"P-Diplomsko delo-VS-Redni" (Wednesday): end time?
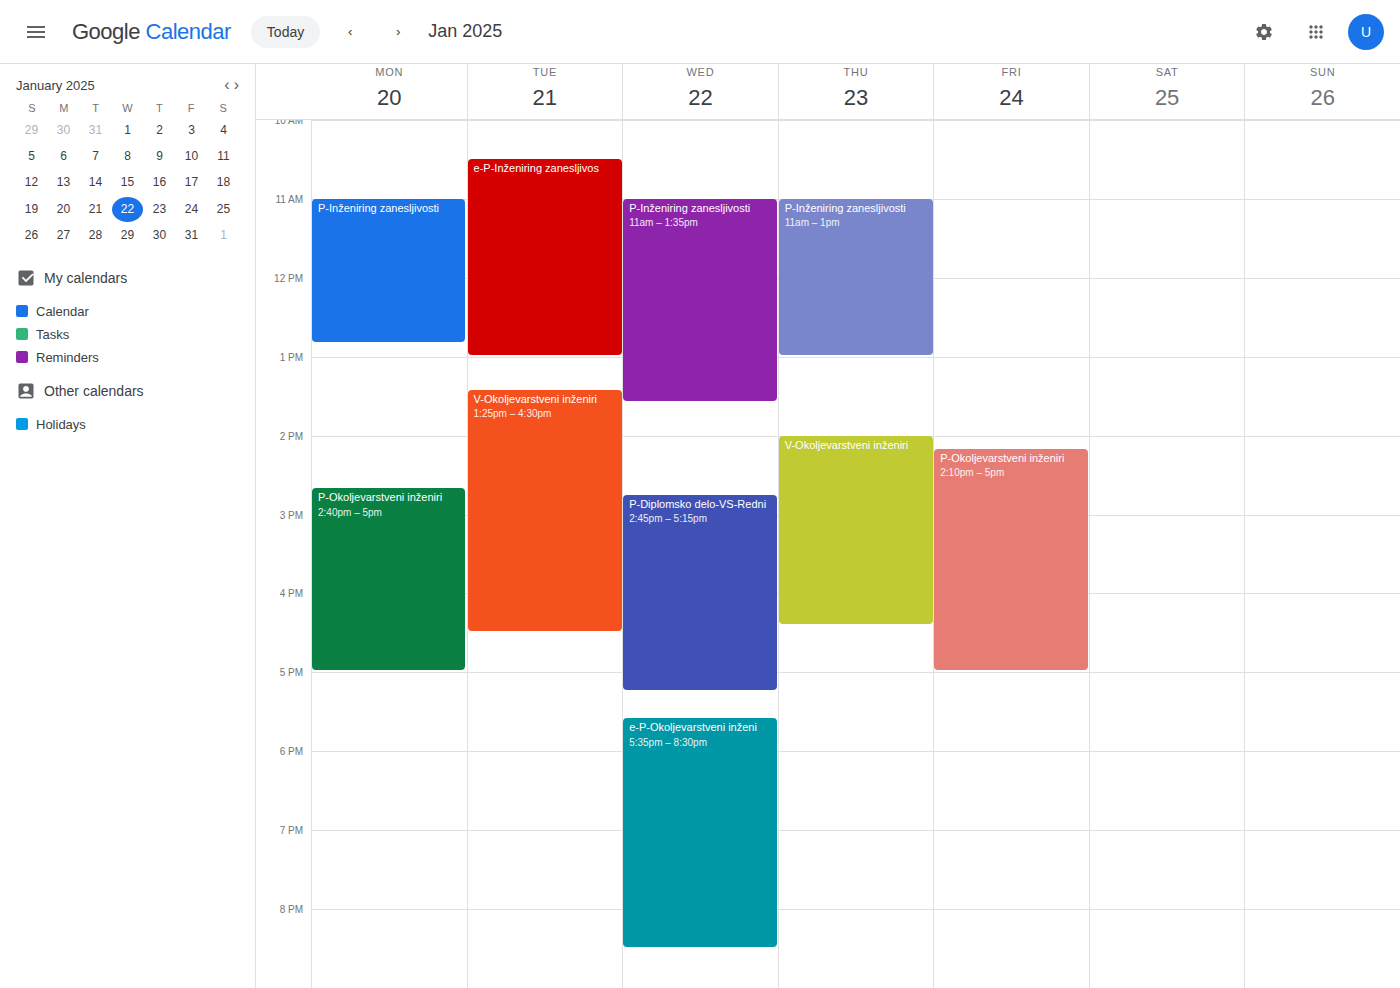
5:15 PM